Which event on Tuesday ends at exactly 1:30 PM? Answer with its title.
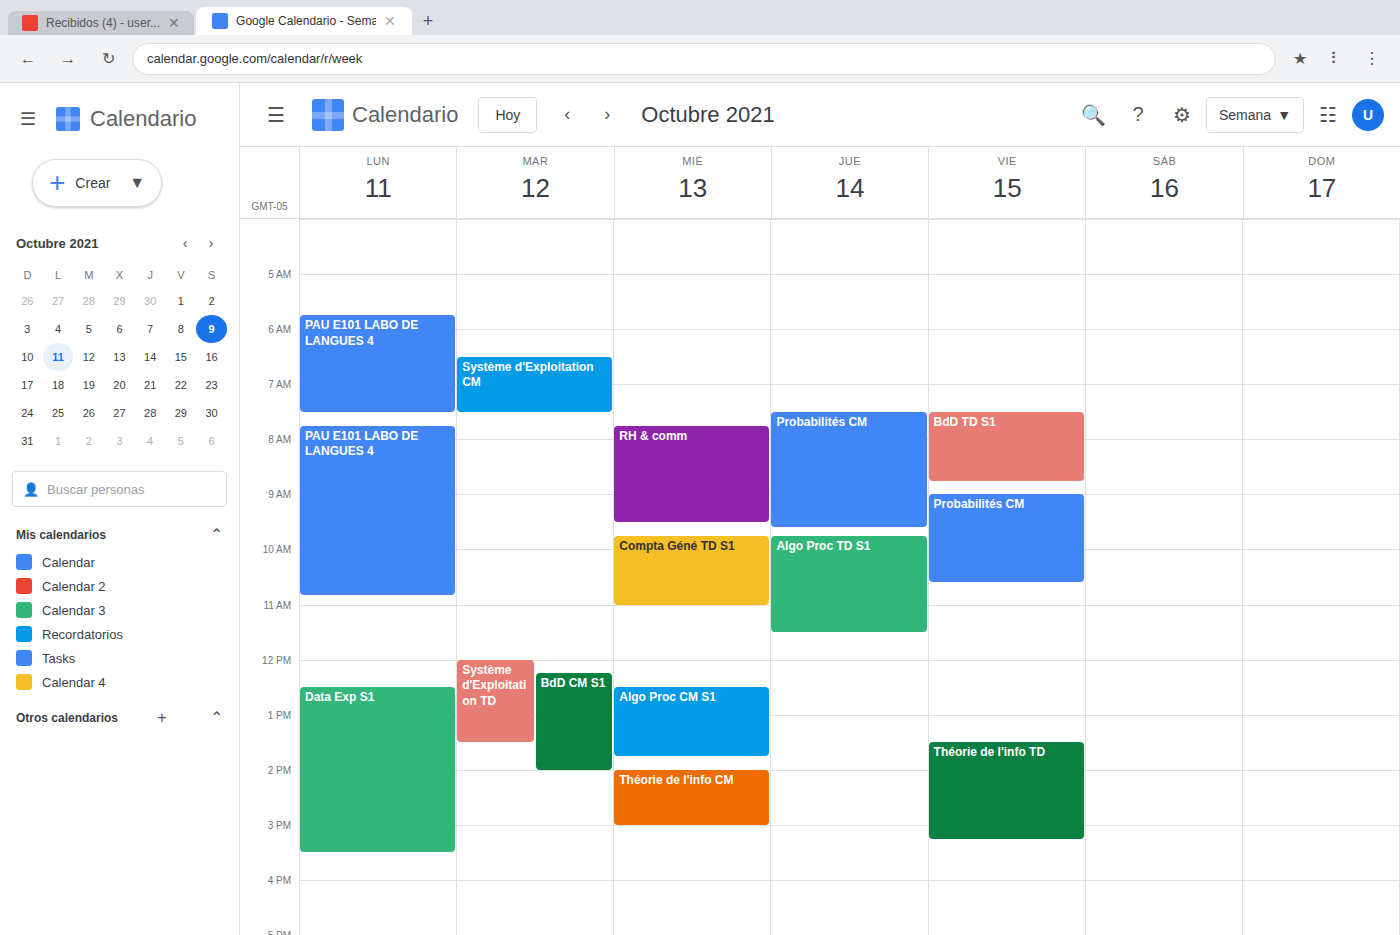
"Système d'Exploitation TD"